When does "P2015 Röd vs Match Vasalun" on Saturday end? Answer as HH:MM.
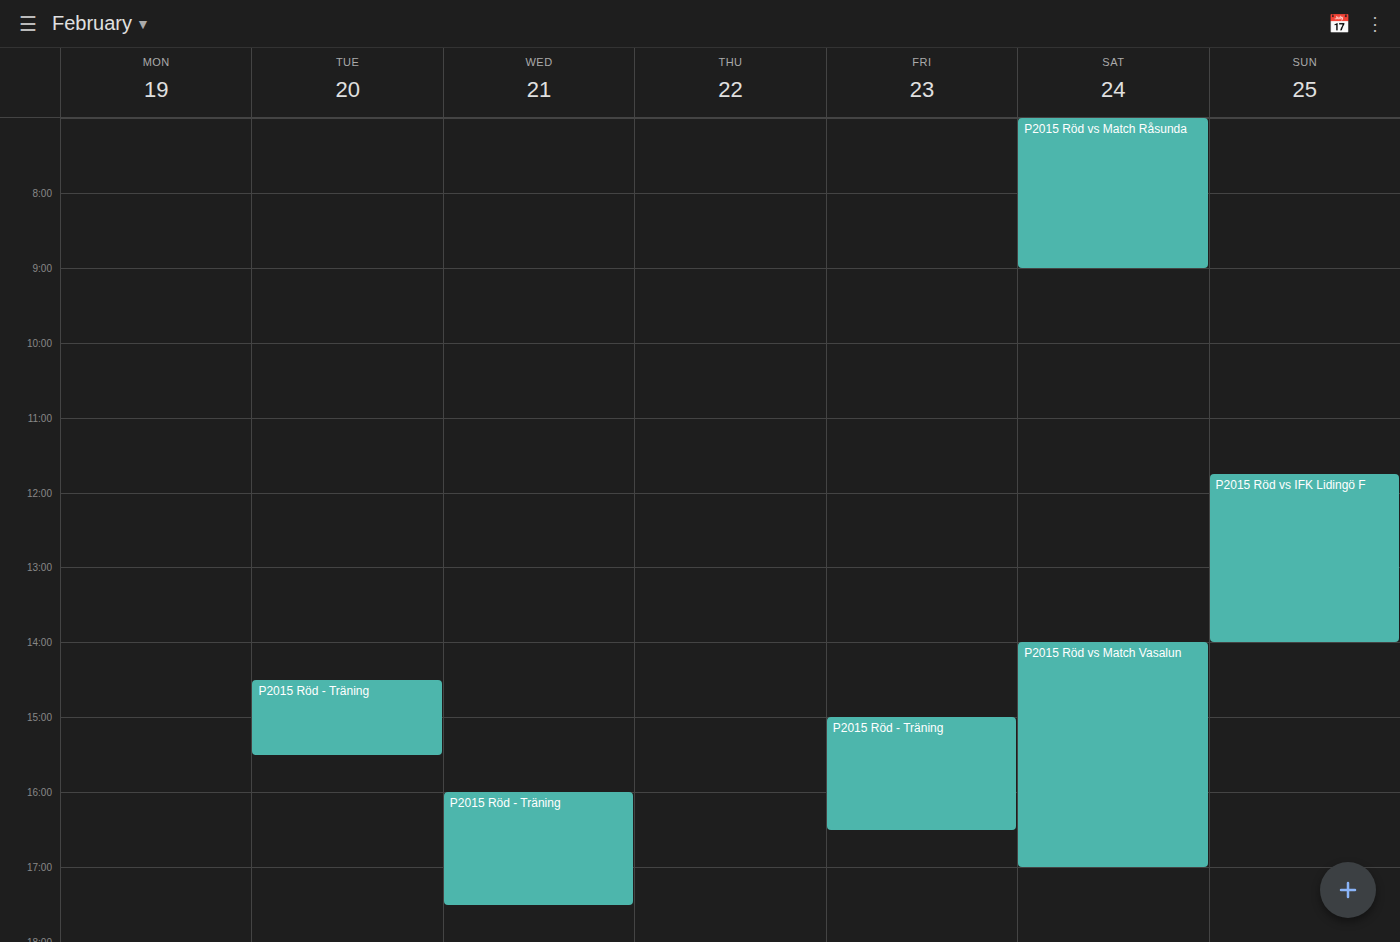
17:00